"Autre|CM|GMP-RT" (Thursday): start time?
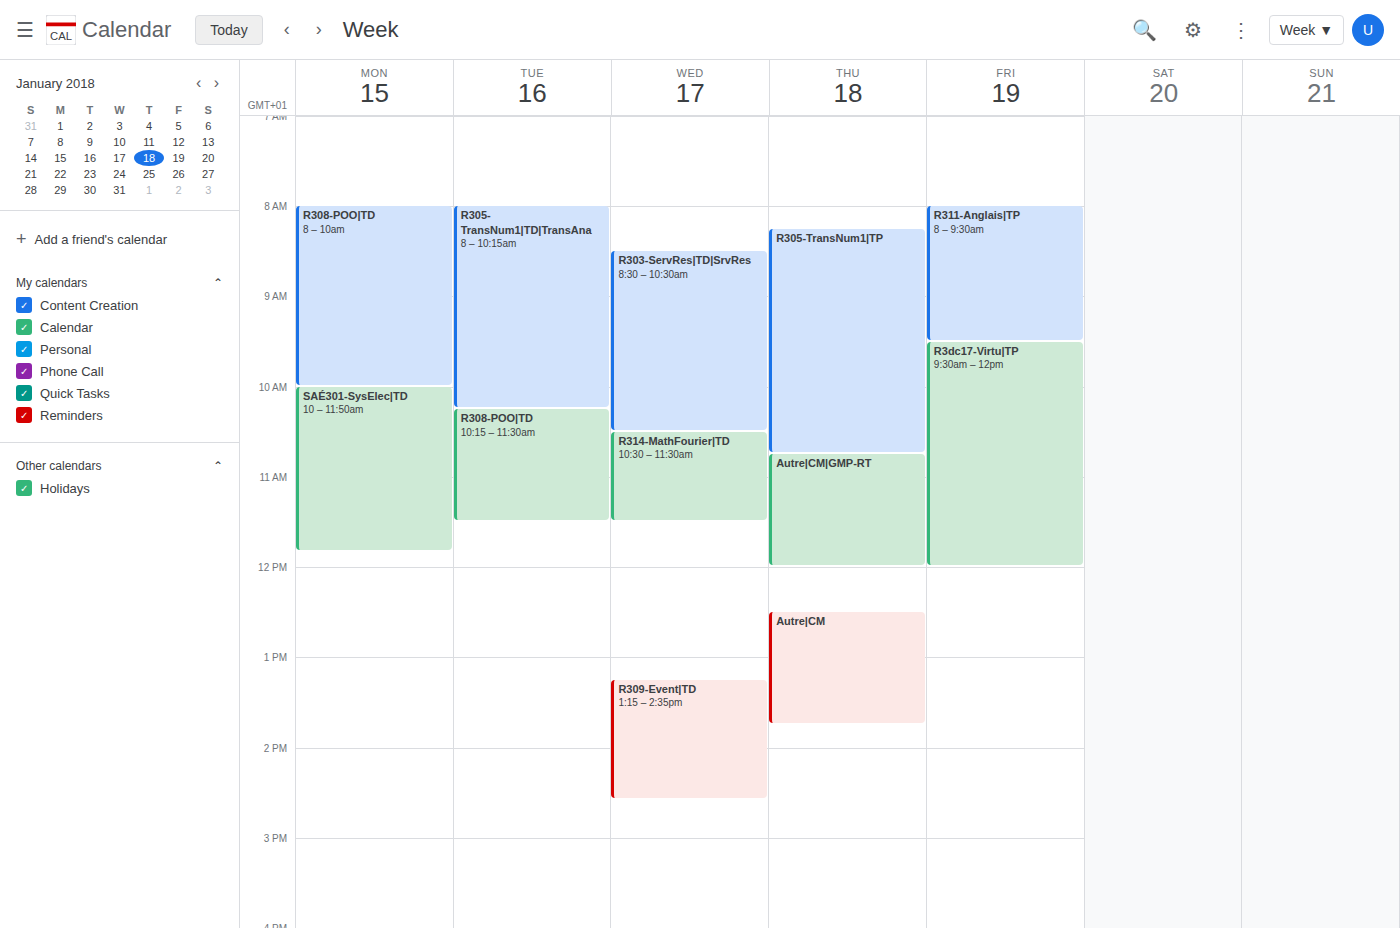
10:45 AM